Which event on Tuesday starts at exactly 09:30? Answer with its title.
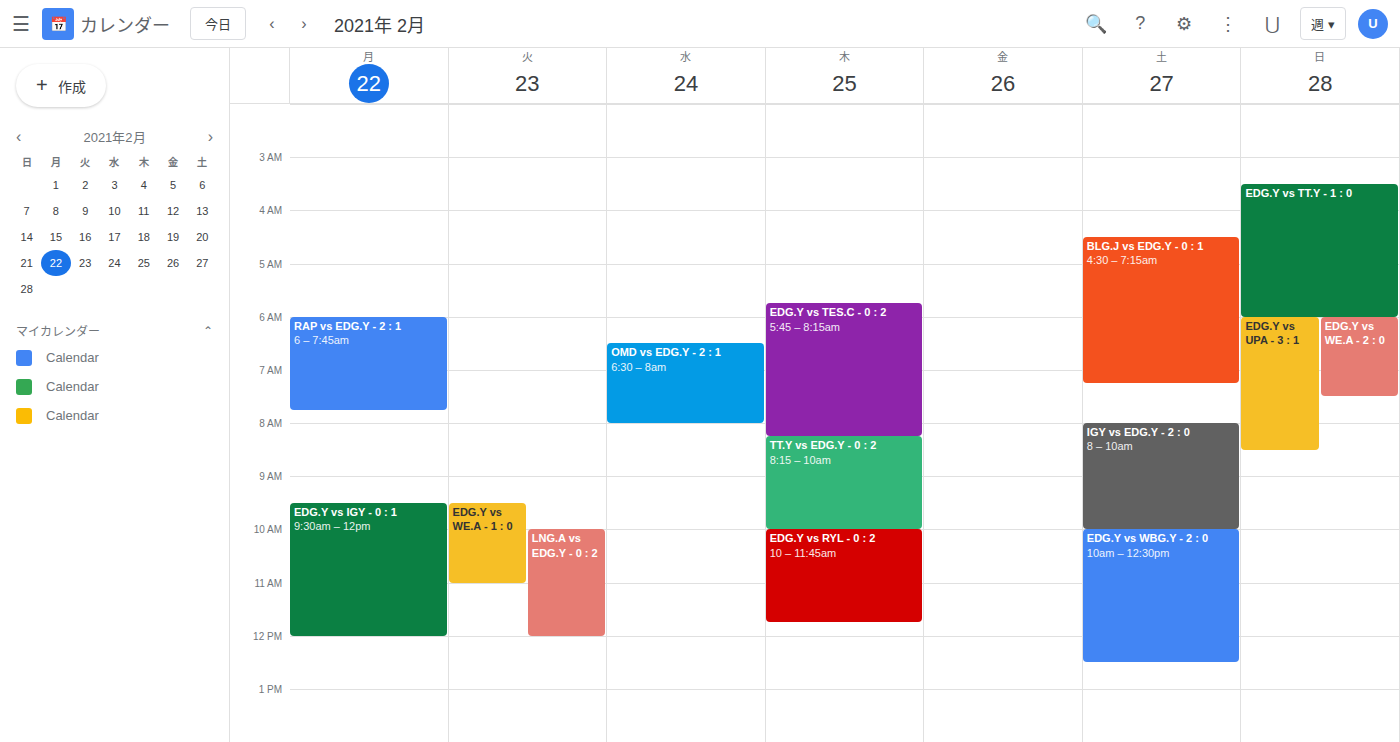
"EDG.Y vs WE.A - 1 : 0"